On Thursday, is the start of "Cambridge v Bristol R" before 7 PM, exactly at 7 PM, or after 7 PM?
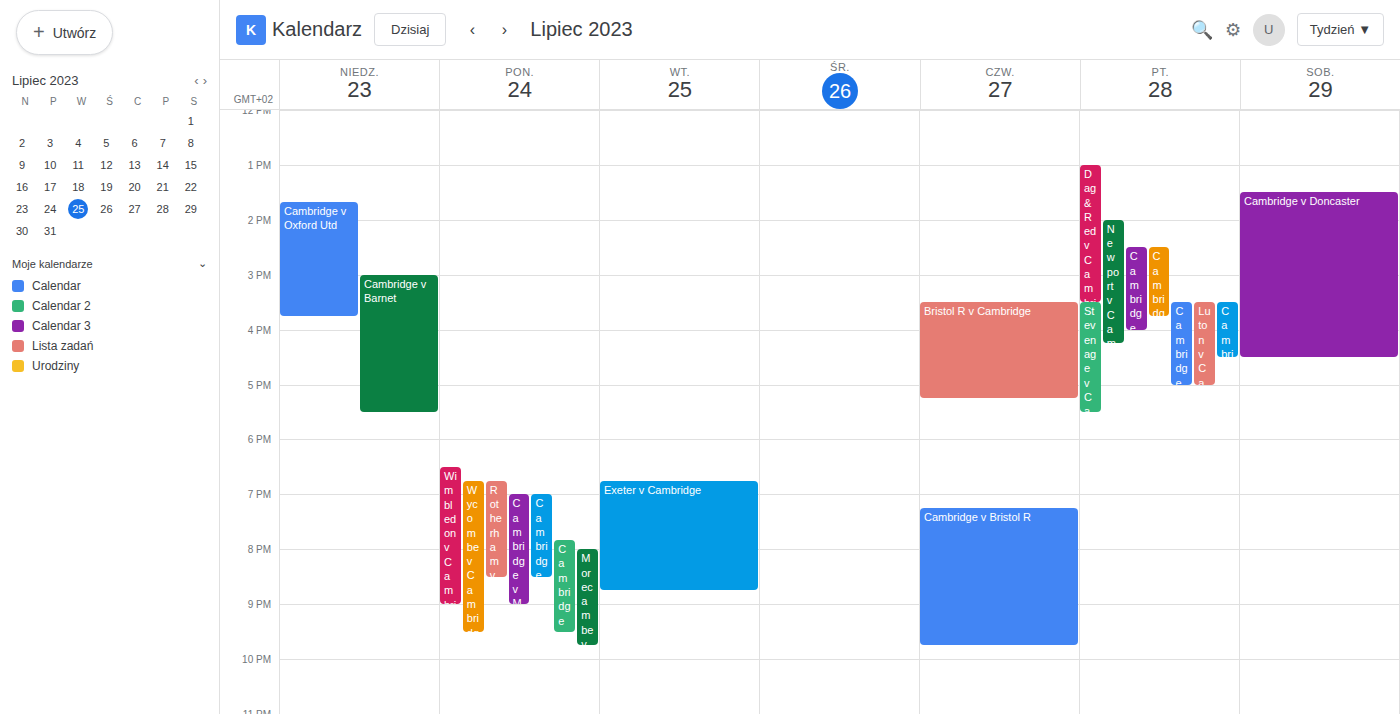
7:15 PM -- after 7 PM, 15 minutes below the 7 PM line.